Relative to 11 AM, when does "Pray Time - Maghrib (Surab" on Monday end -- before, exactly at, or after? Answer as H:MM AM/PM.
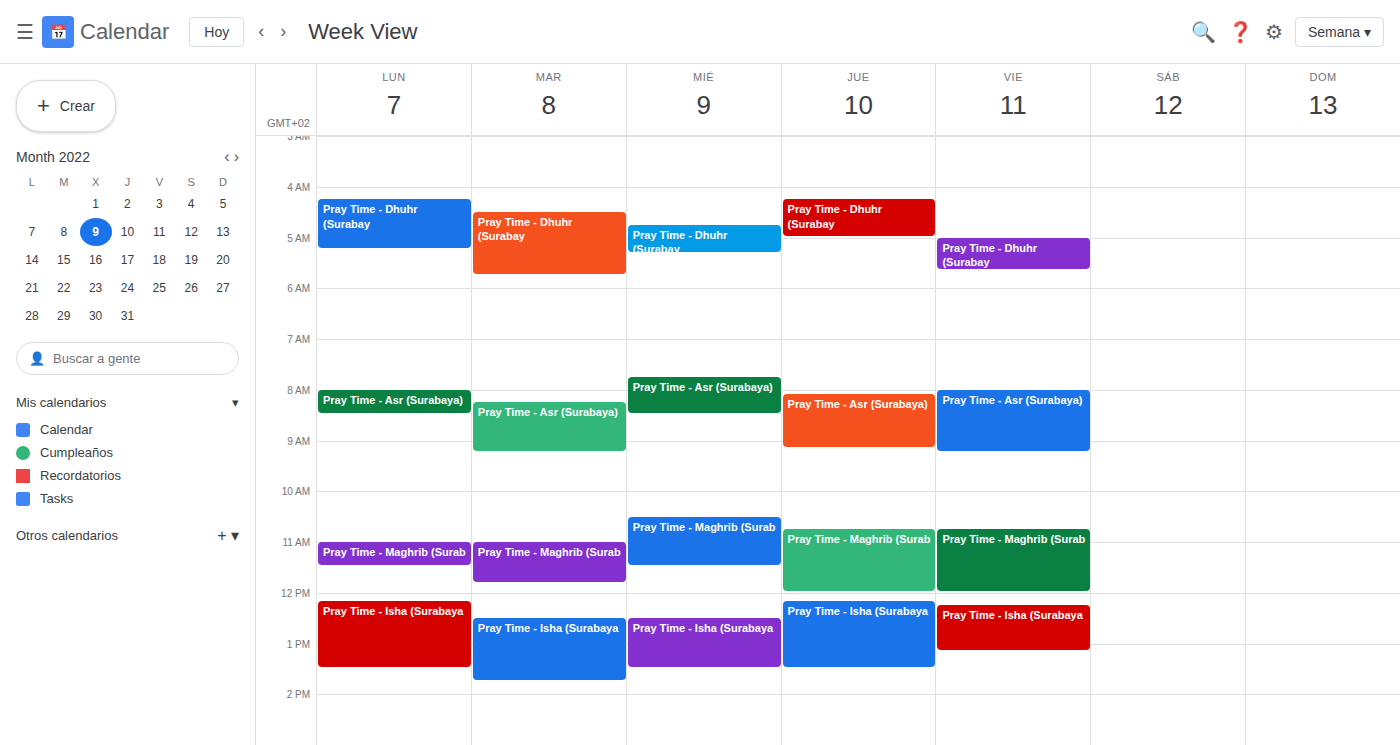
11:30 AM -- after 11 AM, 30 minutes below the 11 AM line.